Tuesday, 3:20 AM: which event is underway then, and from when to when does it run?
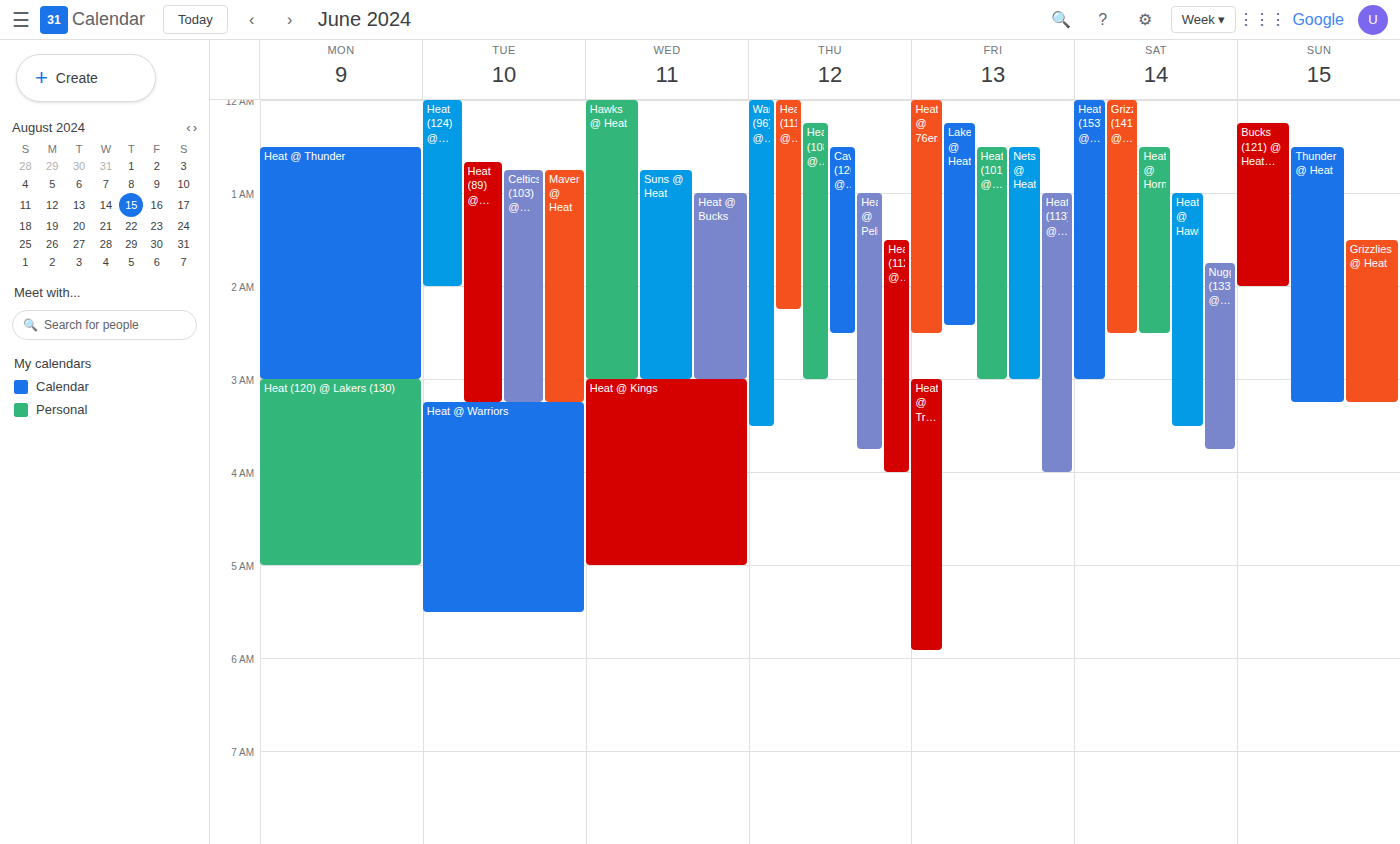
"Heat @ Warriors", 3:15 AM to 5:30 AM